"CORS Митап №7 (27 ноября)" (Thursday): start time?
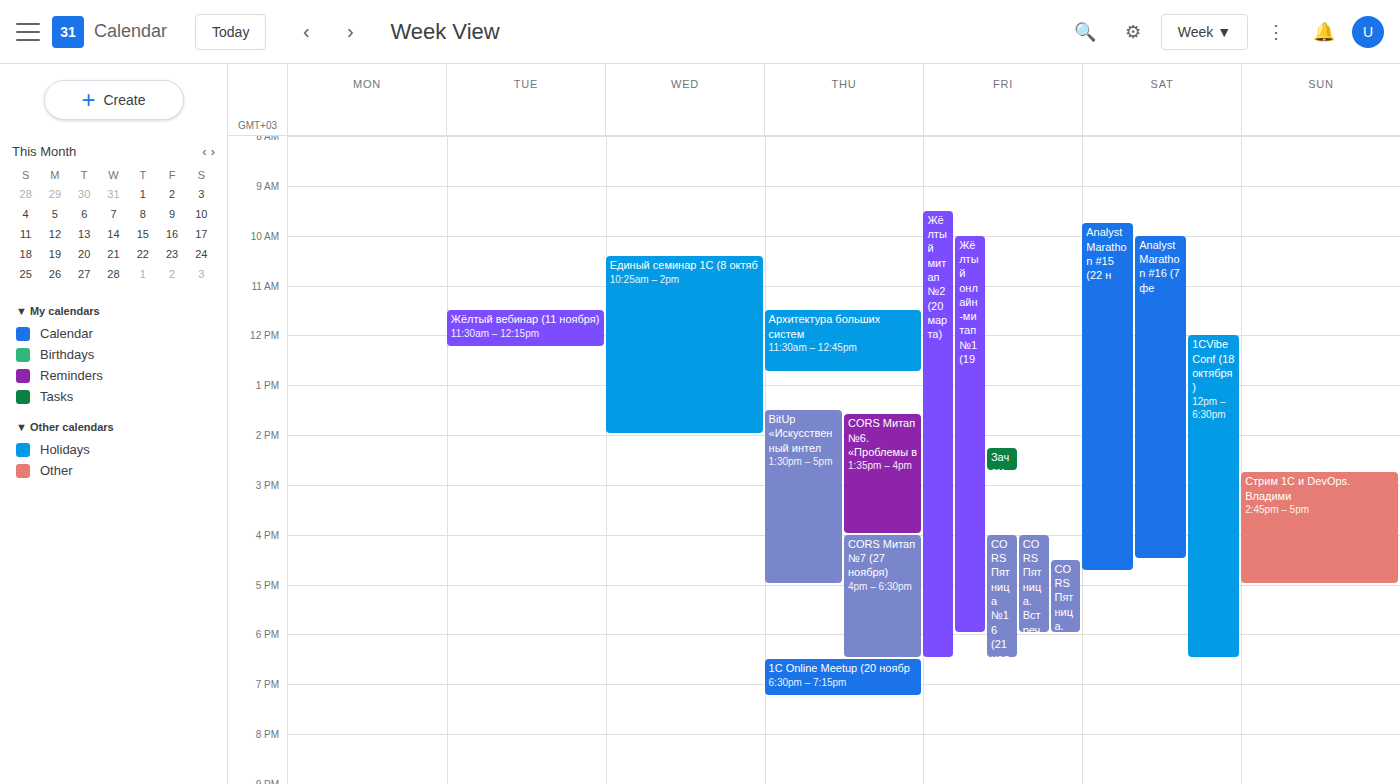
16:00